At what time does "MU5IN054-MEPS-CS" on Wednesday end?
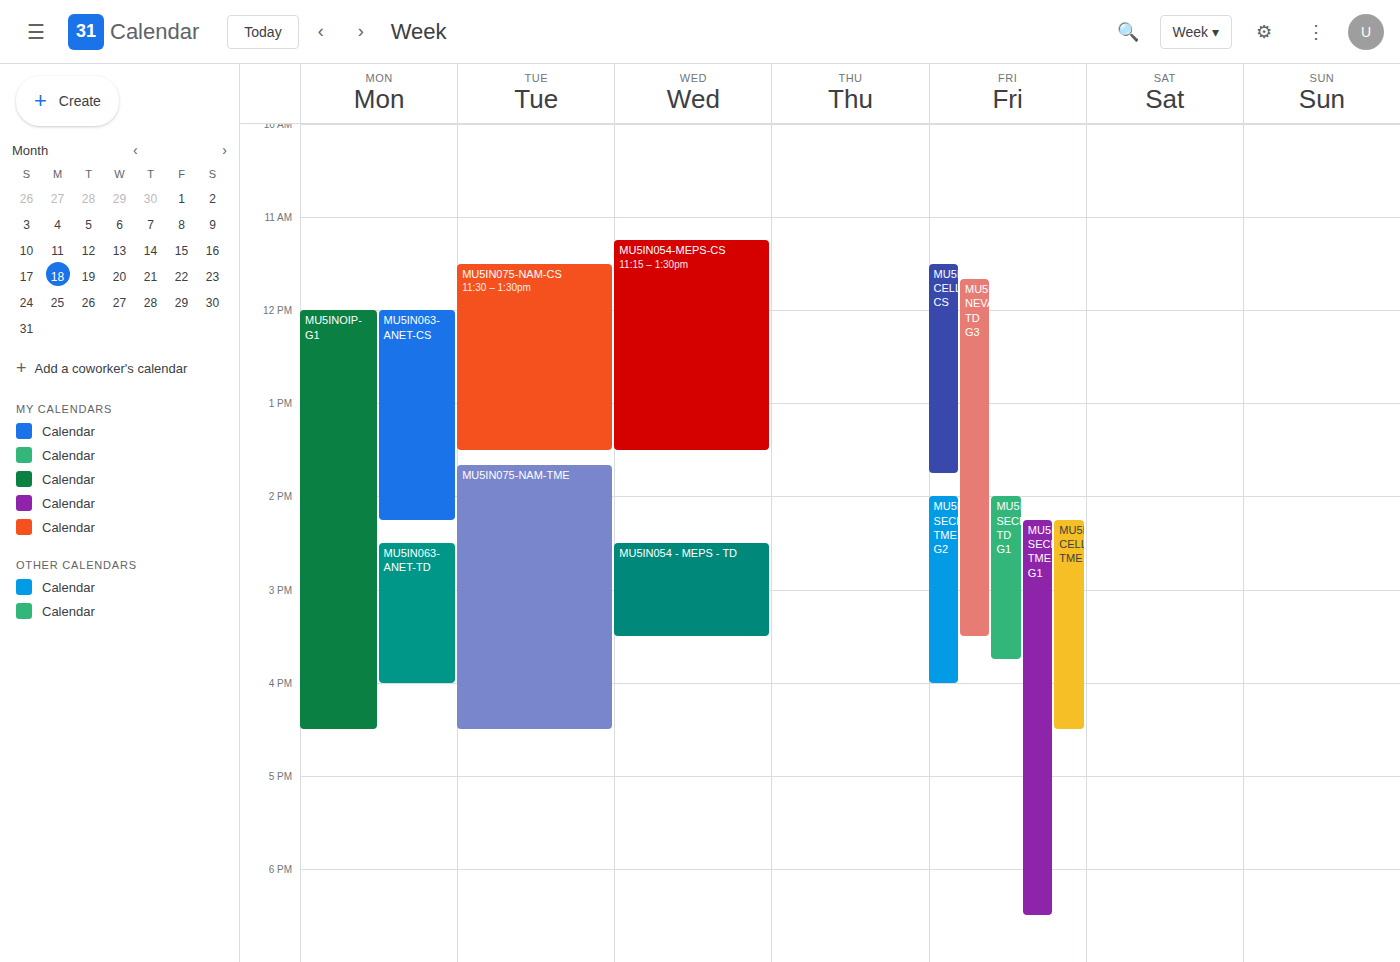
1:30 PM